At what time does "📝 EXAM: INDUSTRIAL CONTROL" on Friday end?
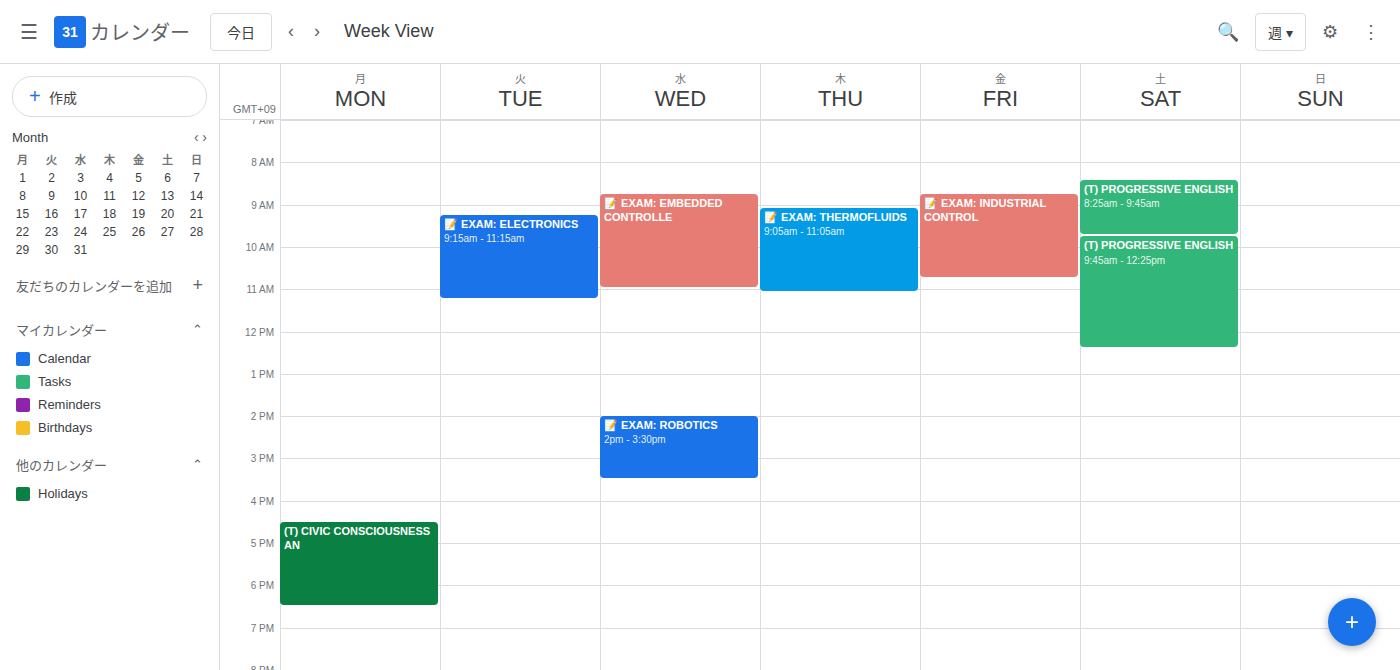
10:45 AM